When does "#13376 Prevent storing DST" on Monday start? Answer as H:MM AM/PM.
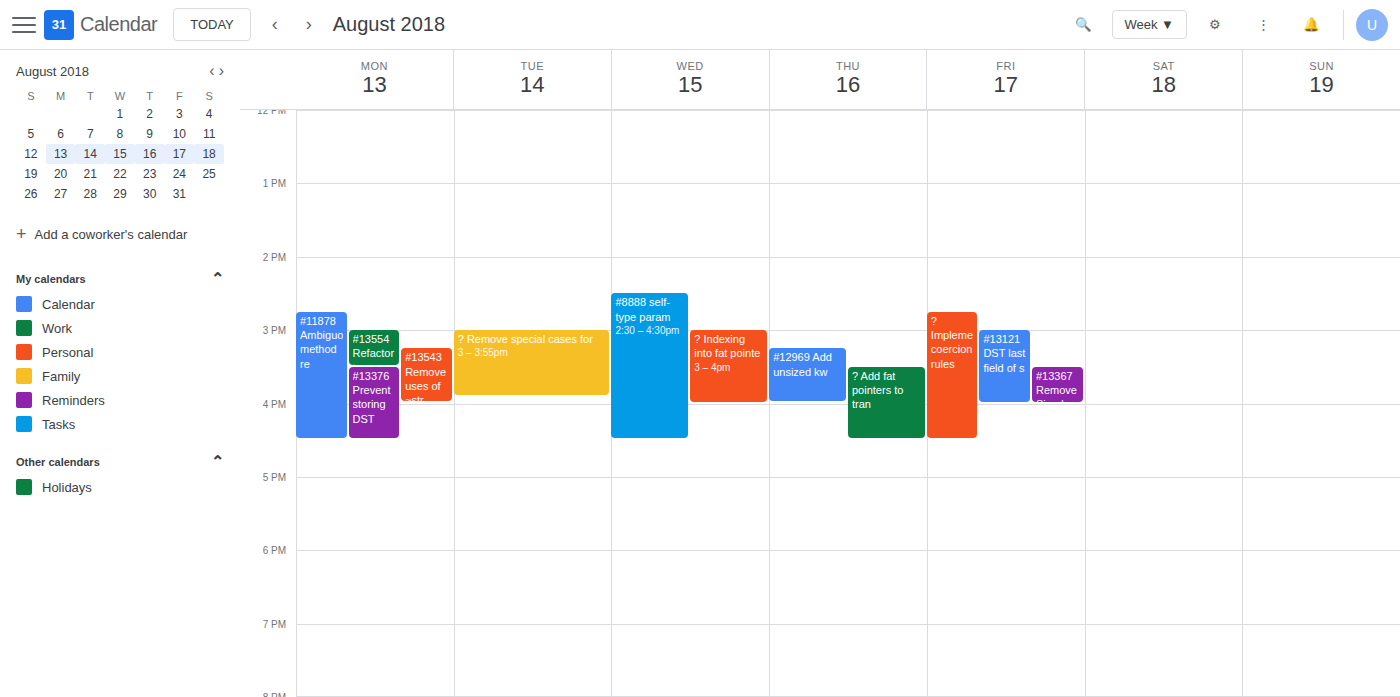
3:30 PM